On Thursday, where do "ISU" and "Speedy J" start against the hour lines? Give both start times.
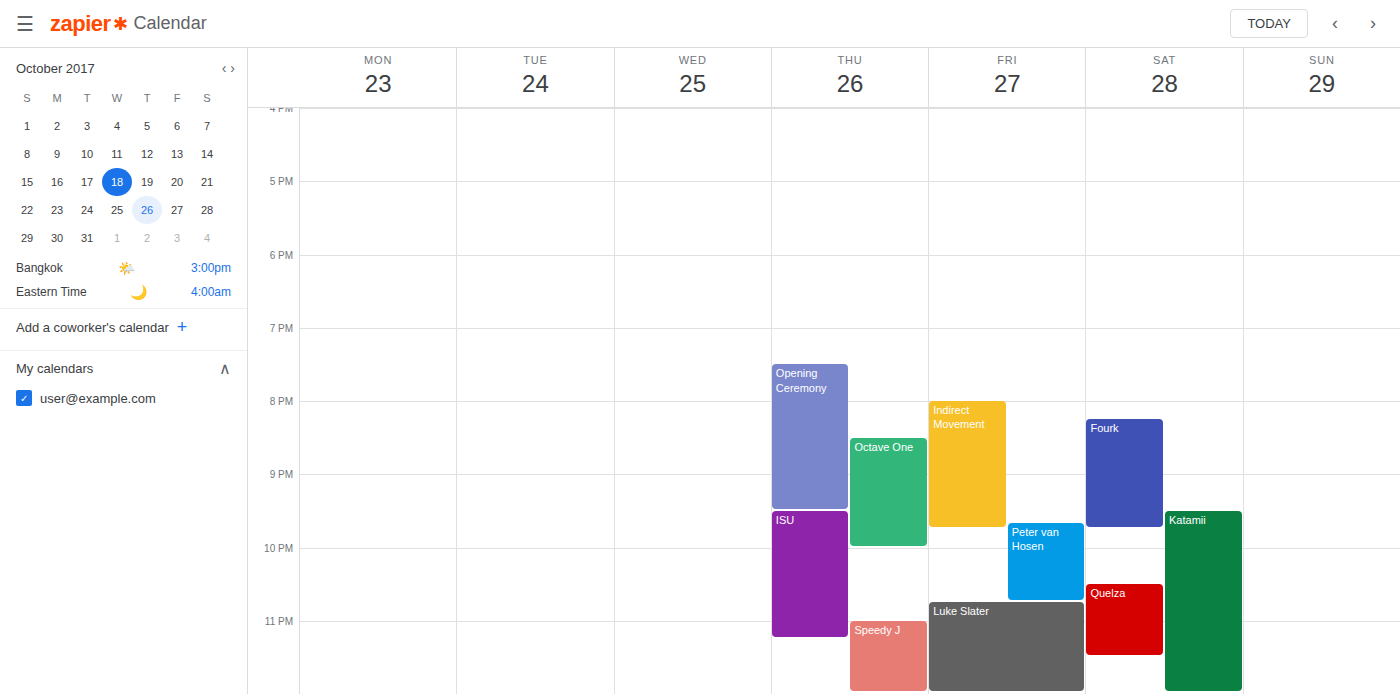
"ISU": 9:30 PM, halfway between the 9 PM and 10 PM lines. "Speedy J": 11:00 PM, exactly on the 11 PM line.